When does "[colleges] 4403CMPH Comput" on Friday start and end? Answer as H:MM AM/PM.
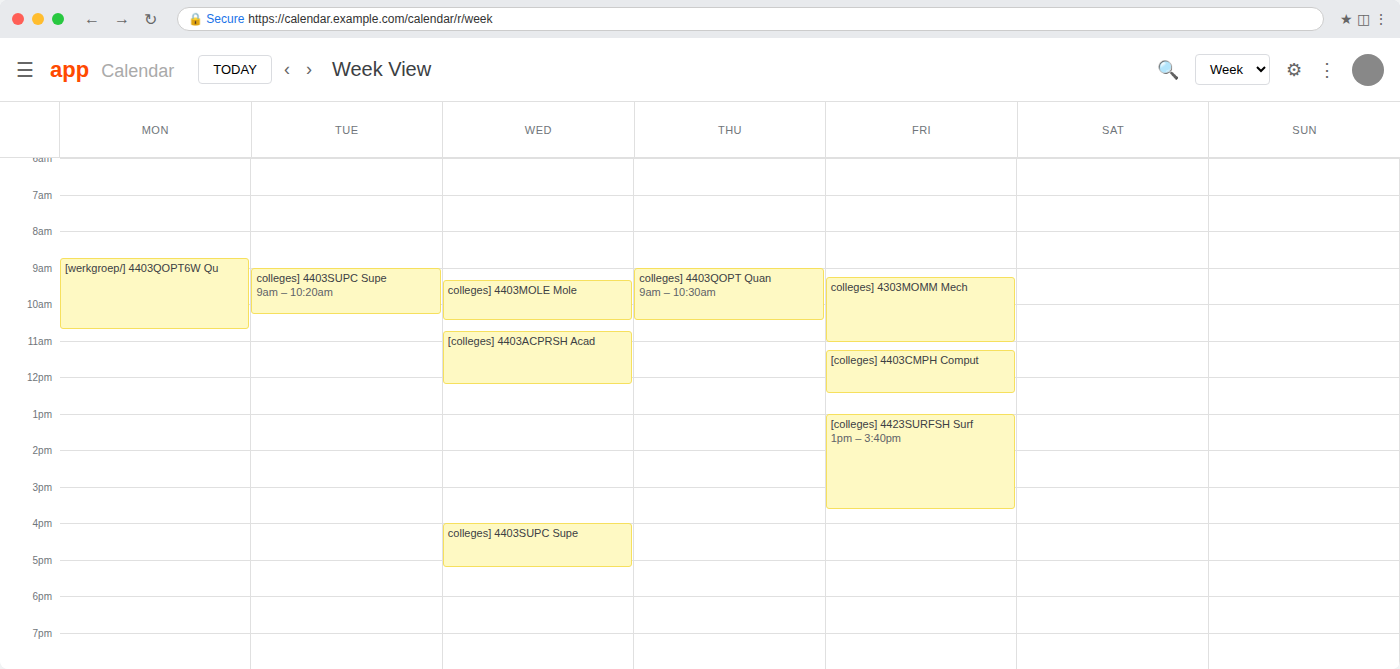
11:15 AM to 12:30 PM